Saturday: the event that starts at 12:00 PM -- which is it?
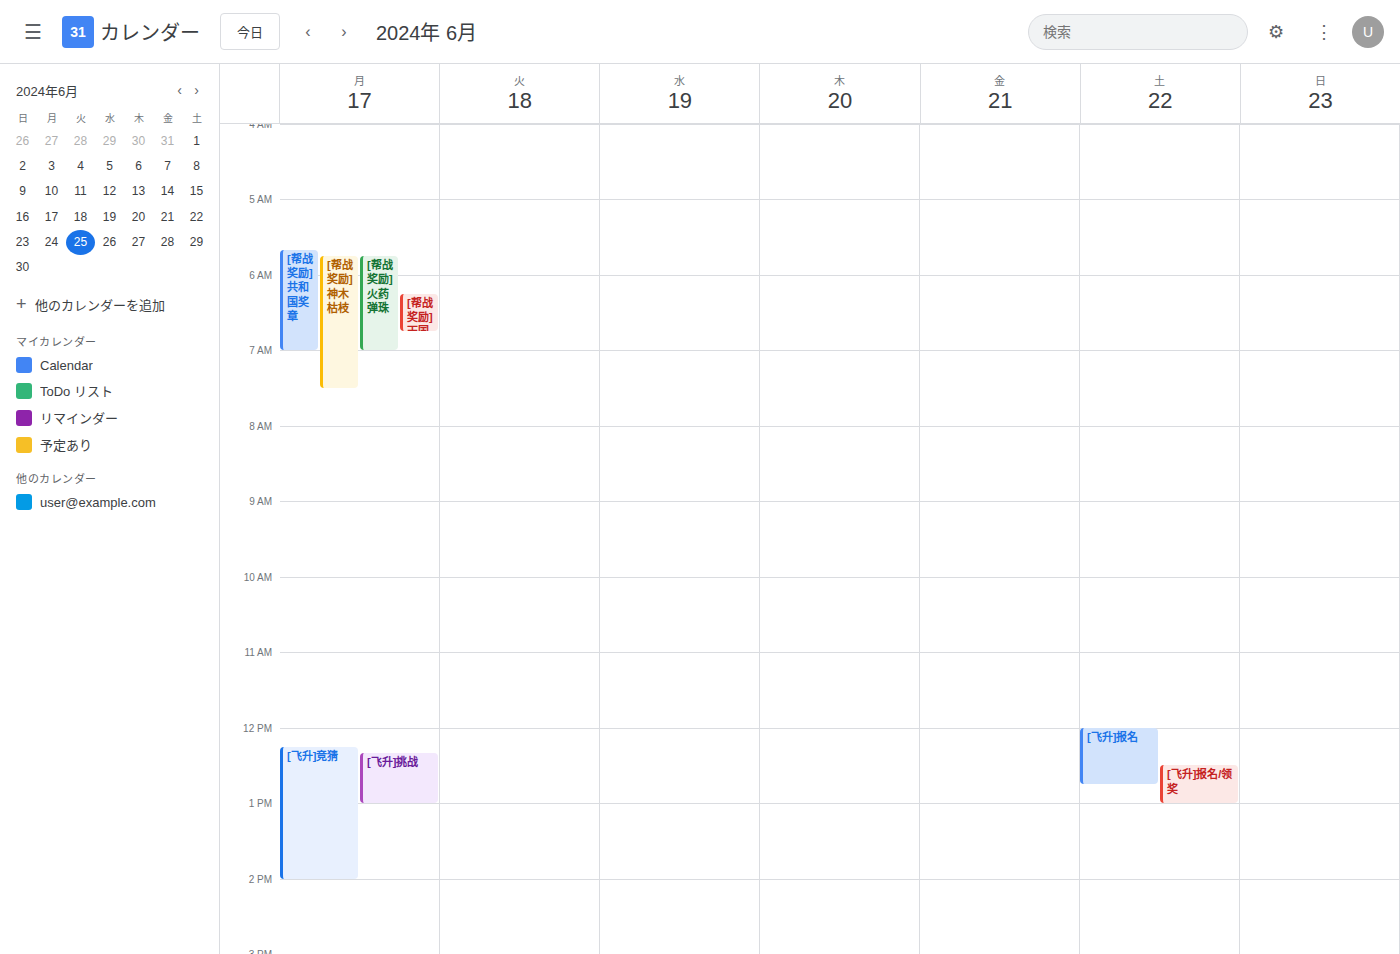
"[飞升]报名"